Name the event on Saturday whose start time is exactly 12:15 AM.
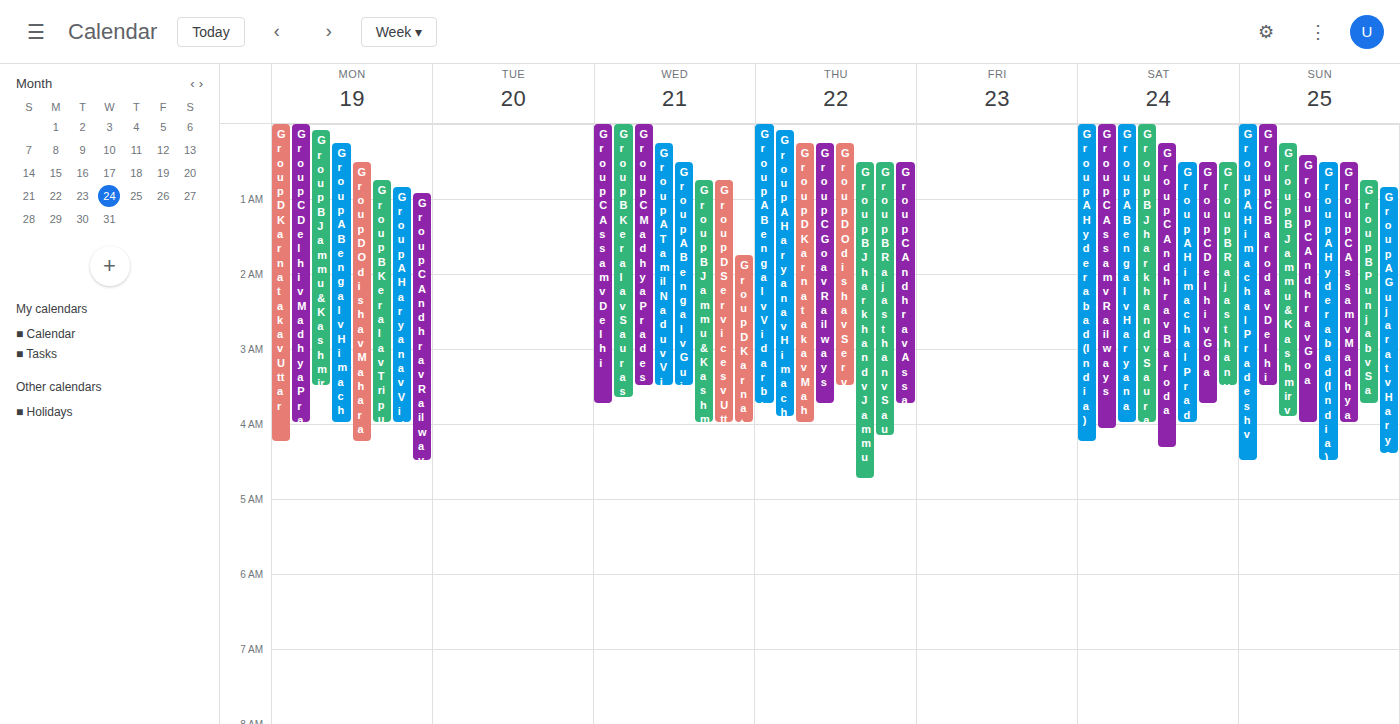
"Group C Andhra v Baroda"